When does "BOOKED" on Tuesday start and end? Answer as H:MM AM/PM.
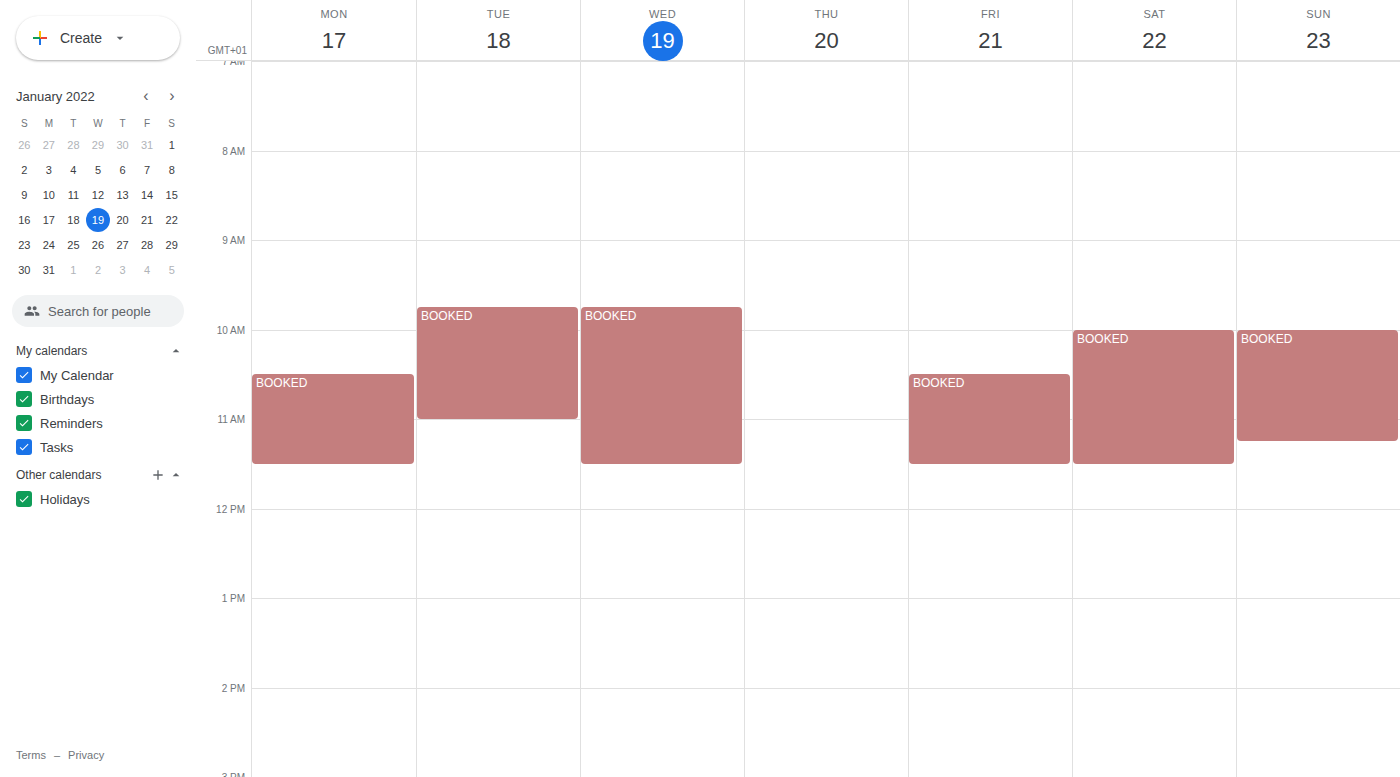
9:45 AM to 11:00 AM